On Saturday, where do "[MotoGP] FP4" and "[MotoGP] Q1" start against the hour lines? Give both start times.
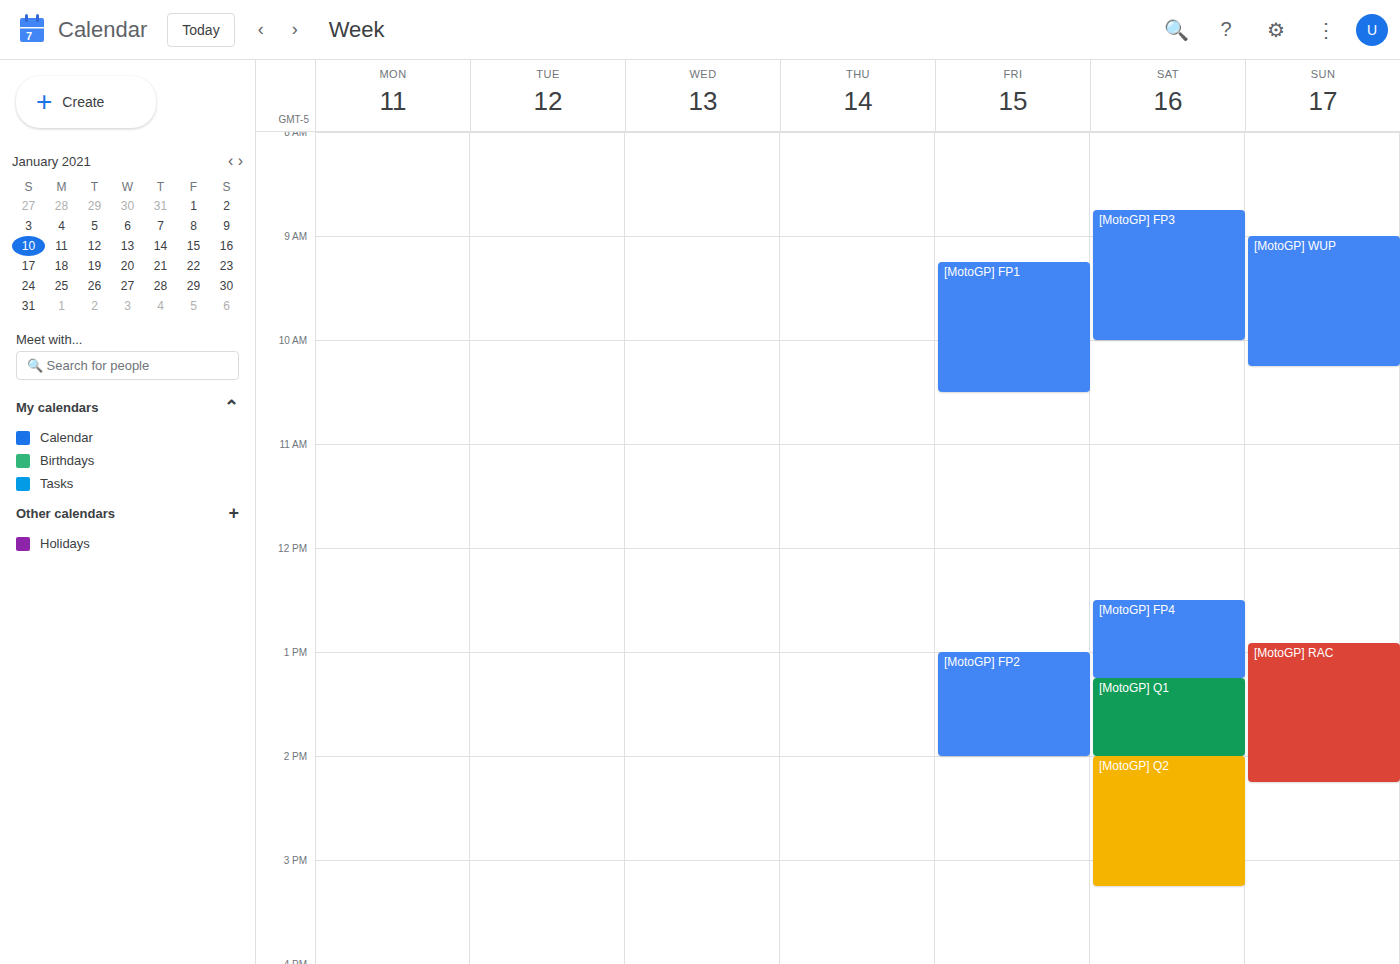
"[MotoGP] FP4": 12:30 PM, halfway between the 12 PM and 1 PM lines. "[MotoGP] Q1": 1:15 PM, neither: a quarter of the way from the 1 PM line to the 2 PM line.